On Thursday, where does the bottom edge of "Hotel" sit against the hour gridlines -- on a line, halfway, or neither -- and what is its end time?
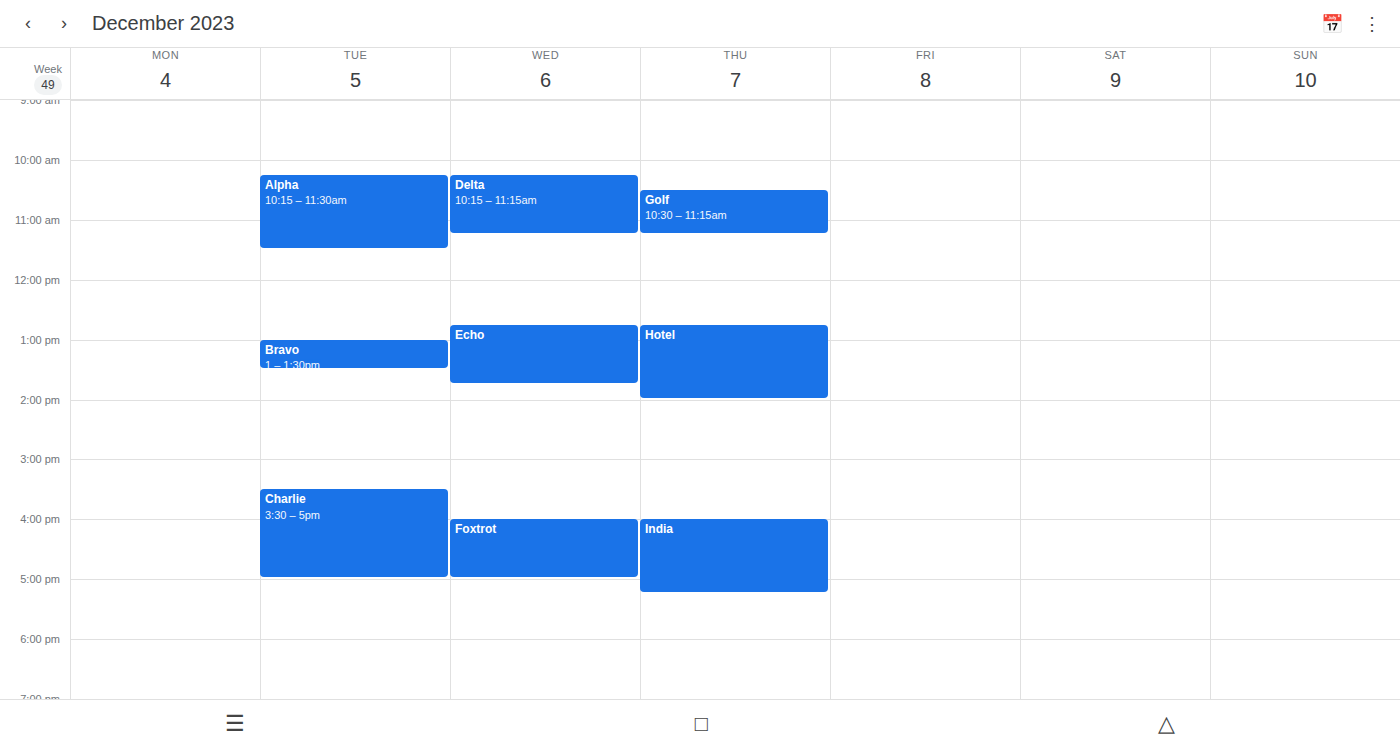
2:00 PM -- exactly on the 2 PM line.